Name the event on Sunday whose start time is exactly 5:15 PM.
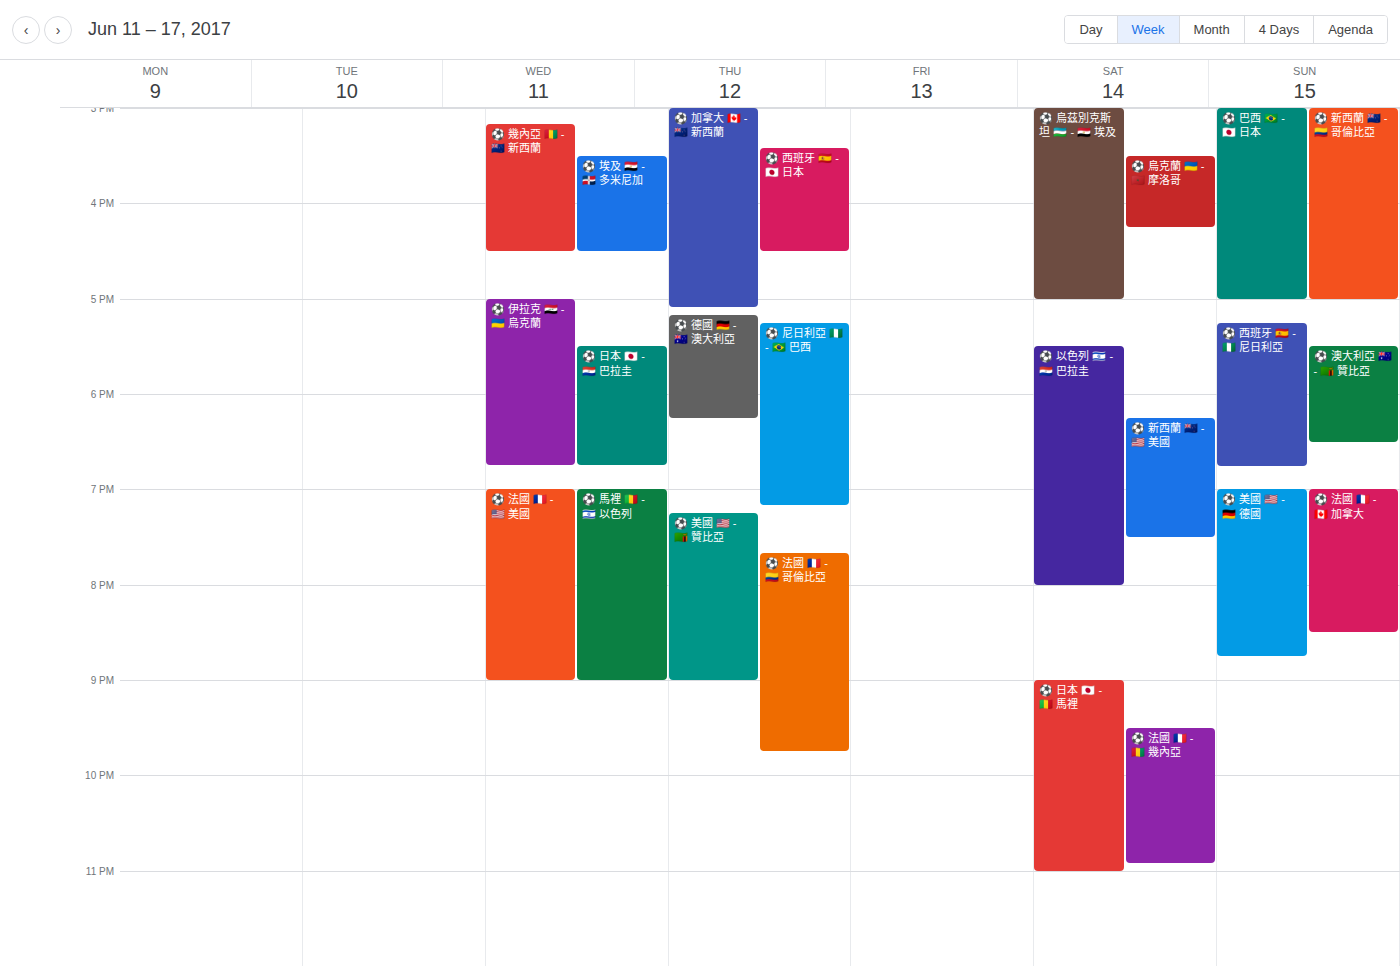
"⚽ 西班牙 🇪🇸 - 🇳🇬 尼日利亞"